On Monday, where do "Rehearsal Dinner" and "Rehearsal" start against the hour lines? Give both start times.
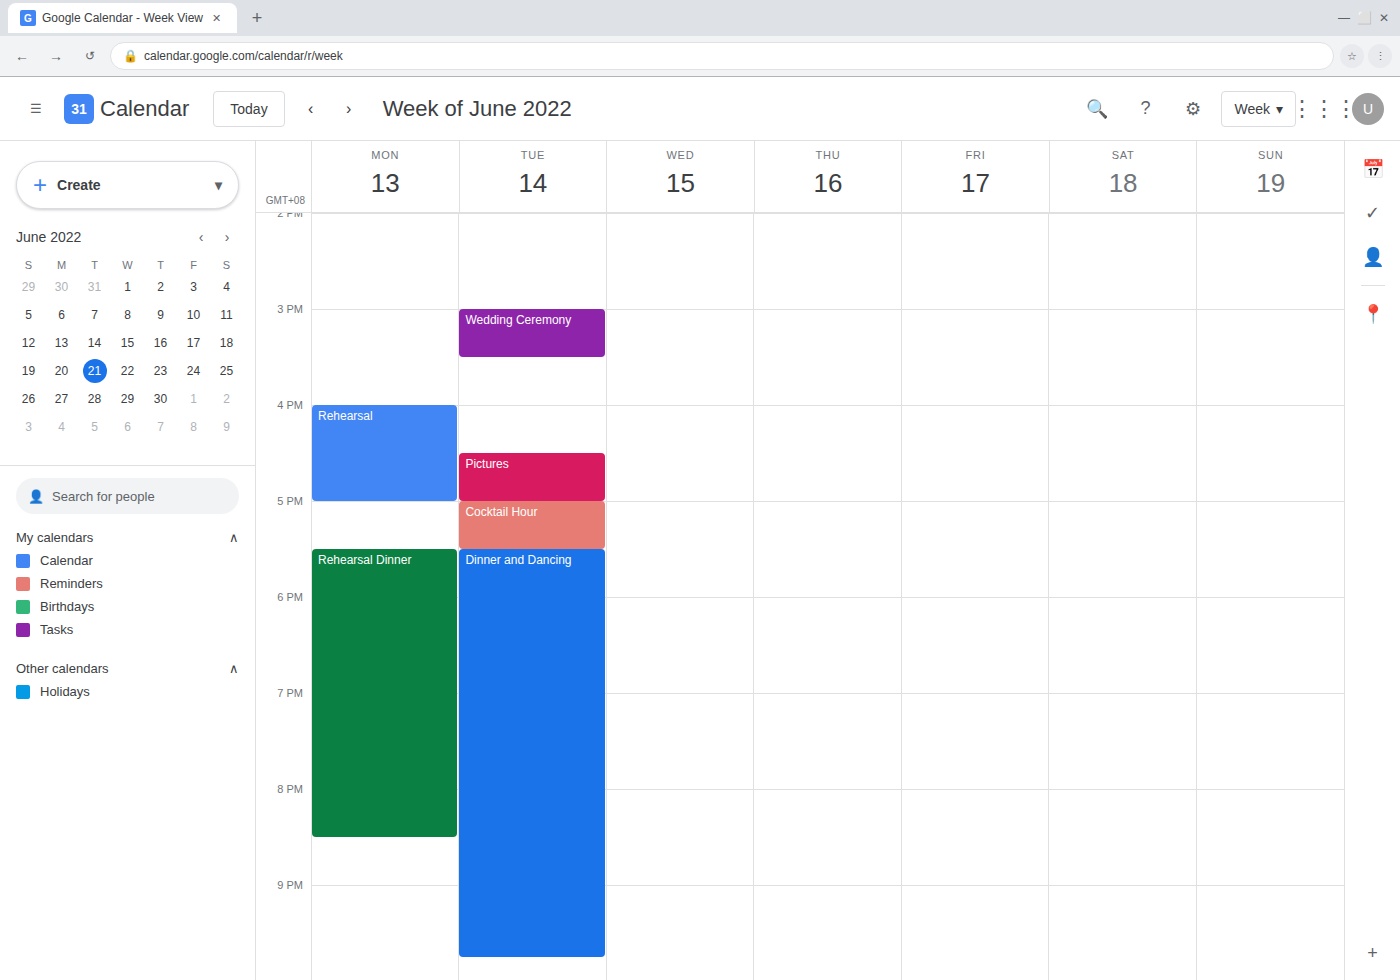
"Rehearsal Dinner": 17:30, halfway between the 17:00 and 18:00 lines. "Rehearsal": 16:00, exactly on the 16:00 line.